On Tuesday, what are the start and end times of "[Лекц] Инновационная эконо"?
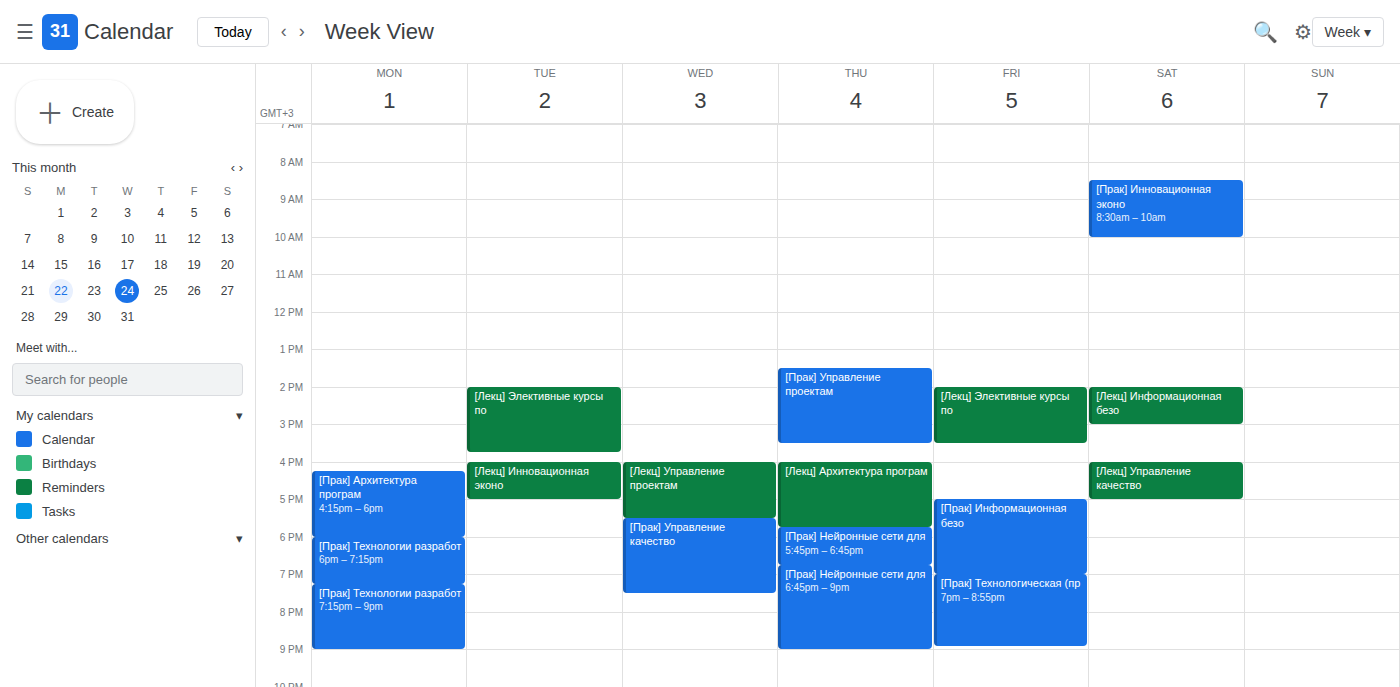
4:00 PM to 5:00 PM